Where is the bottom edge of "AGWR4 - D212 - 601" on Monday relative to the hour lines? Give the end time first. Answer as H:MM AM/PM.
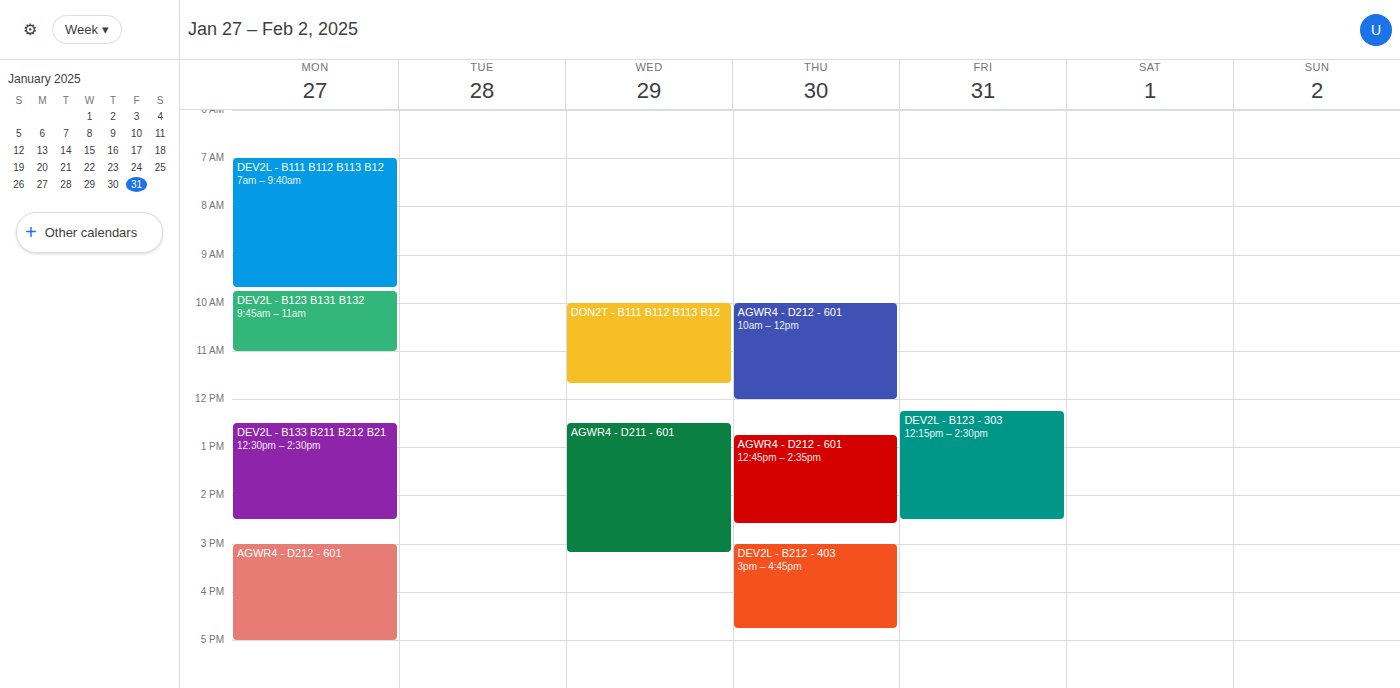
5:00 PM -- exactly on the 5 PM line.